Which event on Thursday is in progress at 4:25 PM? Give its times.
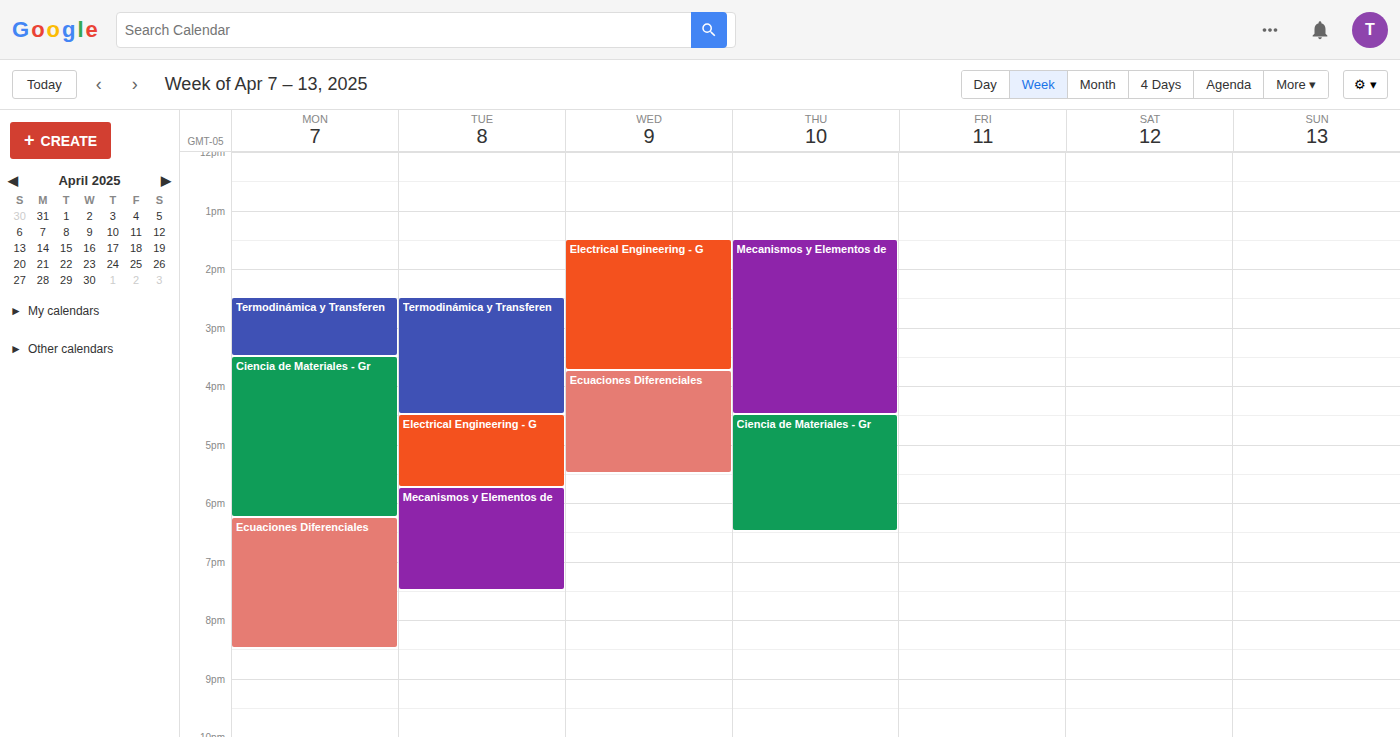
"Mecanismos y Elementos de", 1:30 PM to 4:30 PM